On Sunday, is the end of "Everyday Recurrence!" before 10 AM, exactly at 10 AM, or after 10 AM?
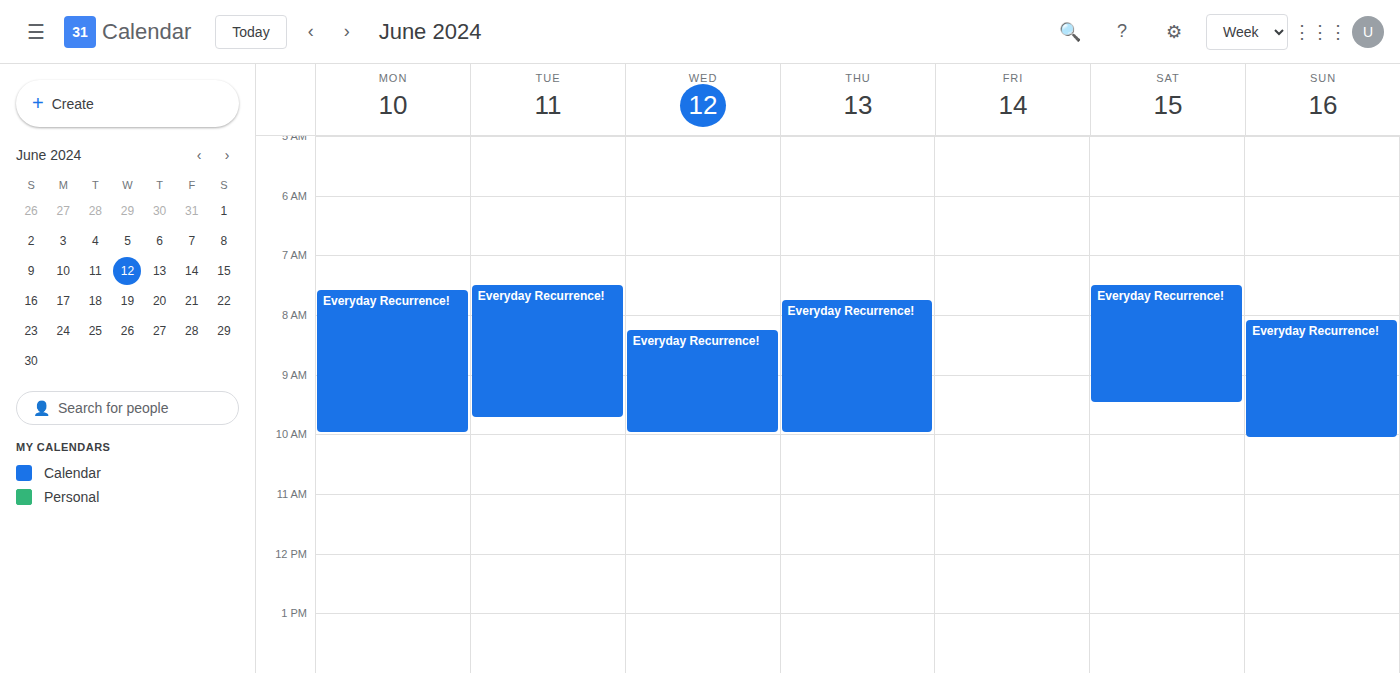
10:05 AM -- after 10 AM, 5 minutes below the 10 AM line.